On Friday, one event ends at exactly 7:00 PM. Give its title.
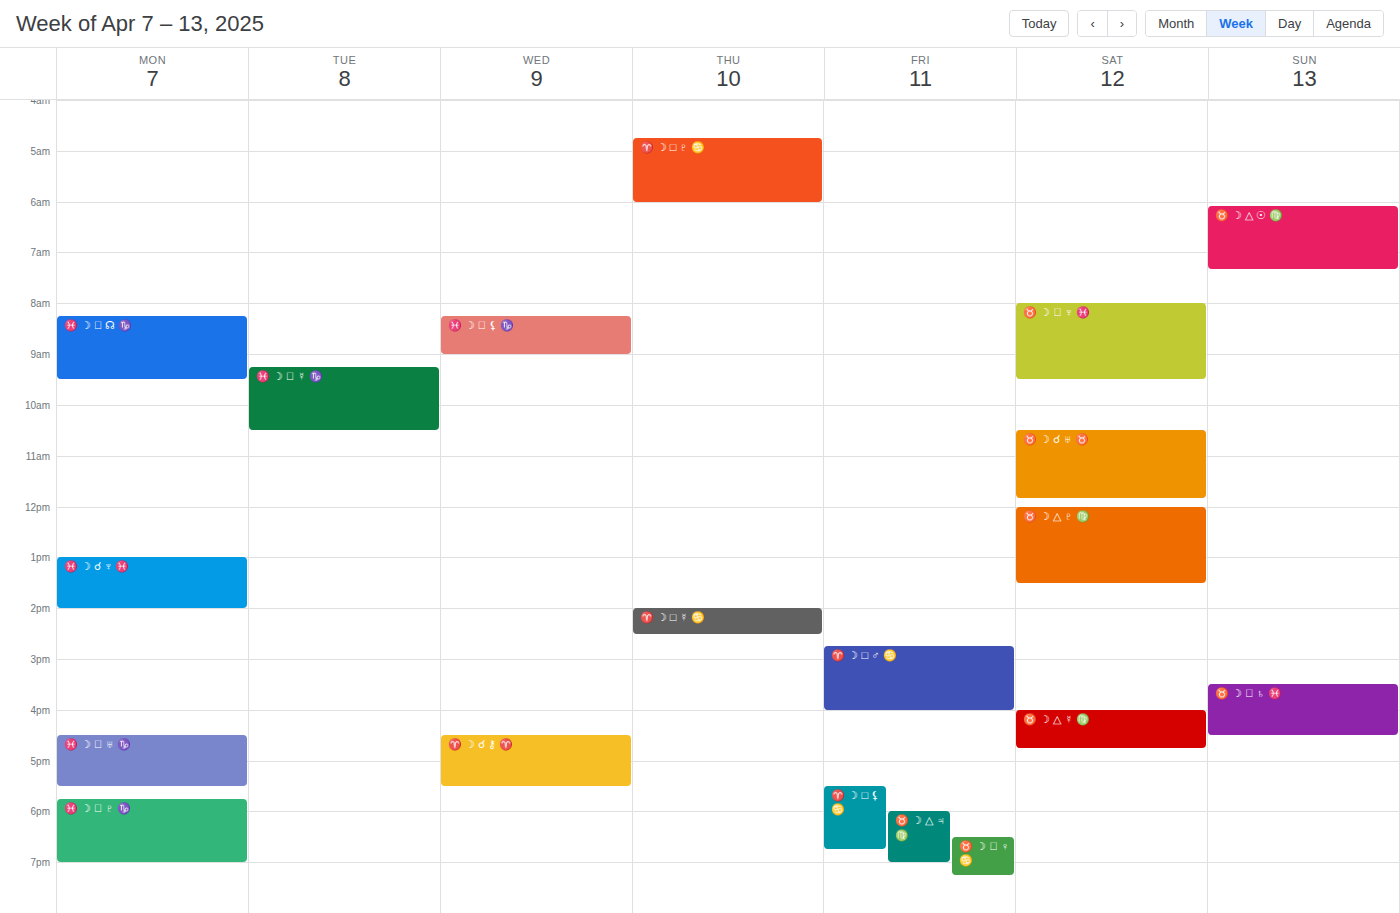
"♉️ ☽ △ ♃ ♍️"